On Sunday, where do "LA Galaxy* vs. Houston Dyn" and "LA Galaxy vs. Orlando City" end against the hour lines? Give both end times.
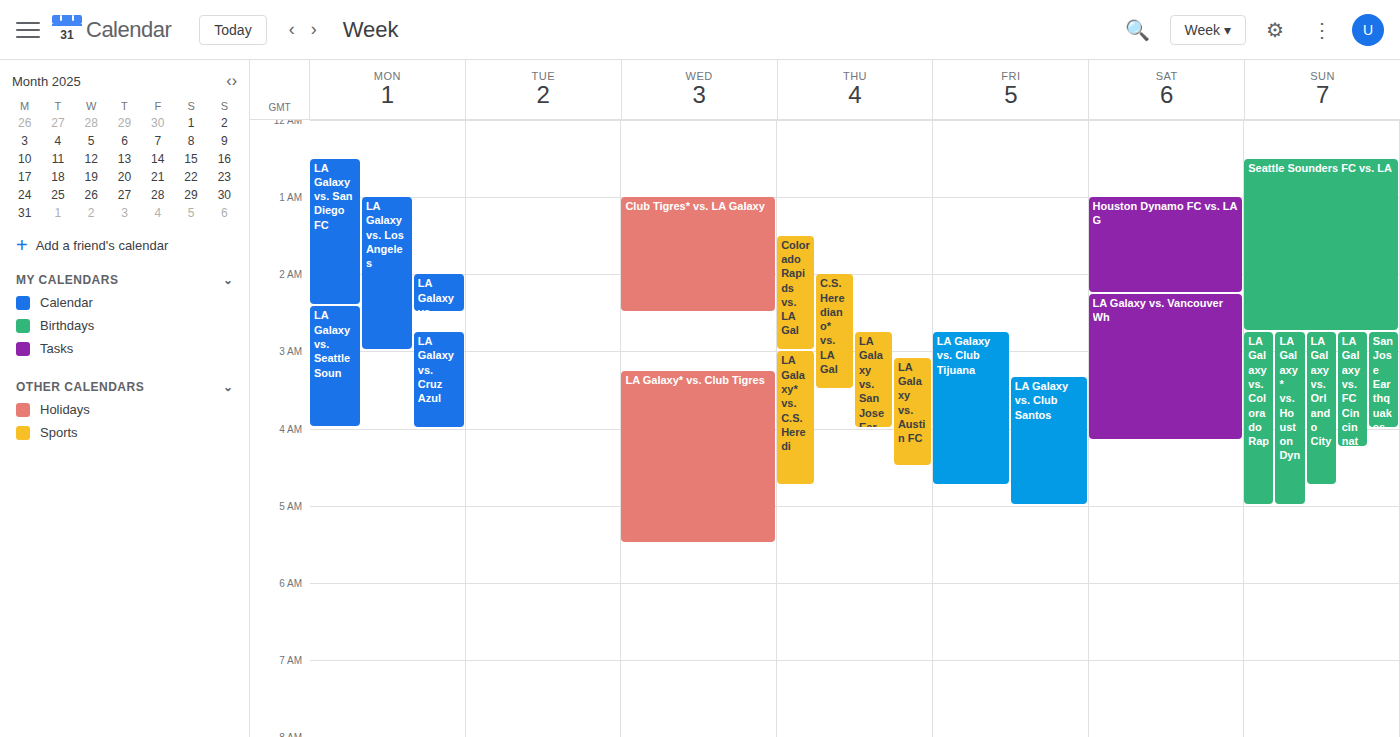
"LA Galaxy* vs. Houston Dyn": 5:00 AM, exactly on the 5 AM line. "LA Galaxy vs. Orlando City": 4:45 AM, neither: three quarters of the way from the 4 AM line to the 5 AM line.